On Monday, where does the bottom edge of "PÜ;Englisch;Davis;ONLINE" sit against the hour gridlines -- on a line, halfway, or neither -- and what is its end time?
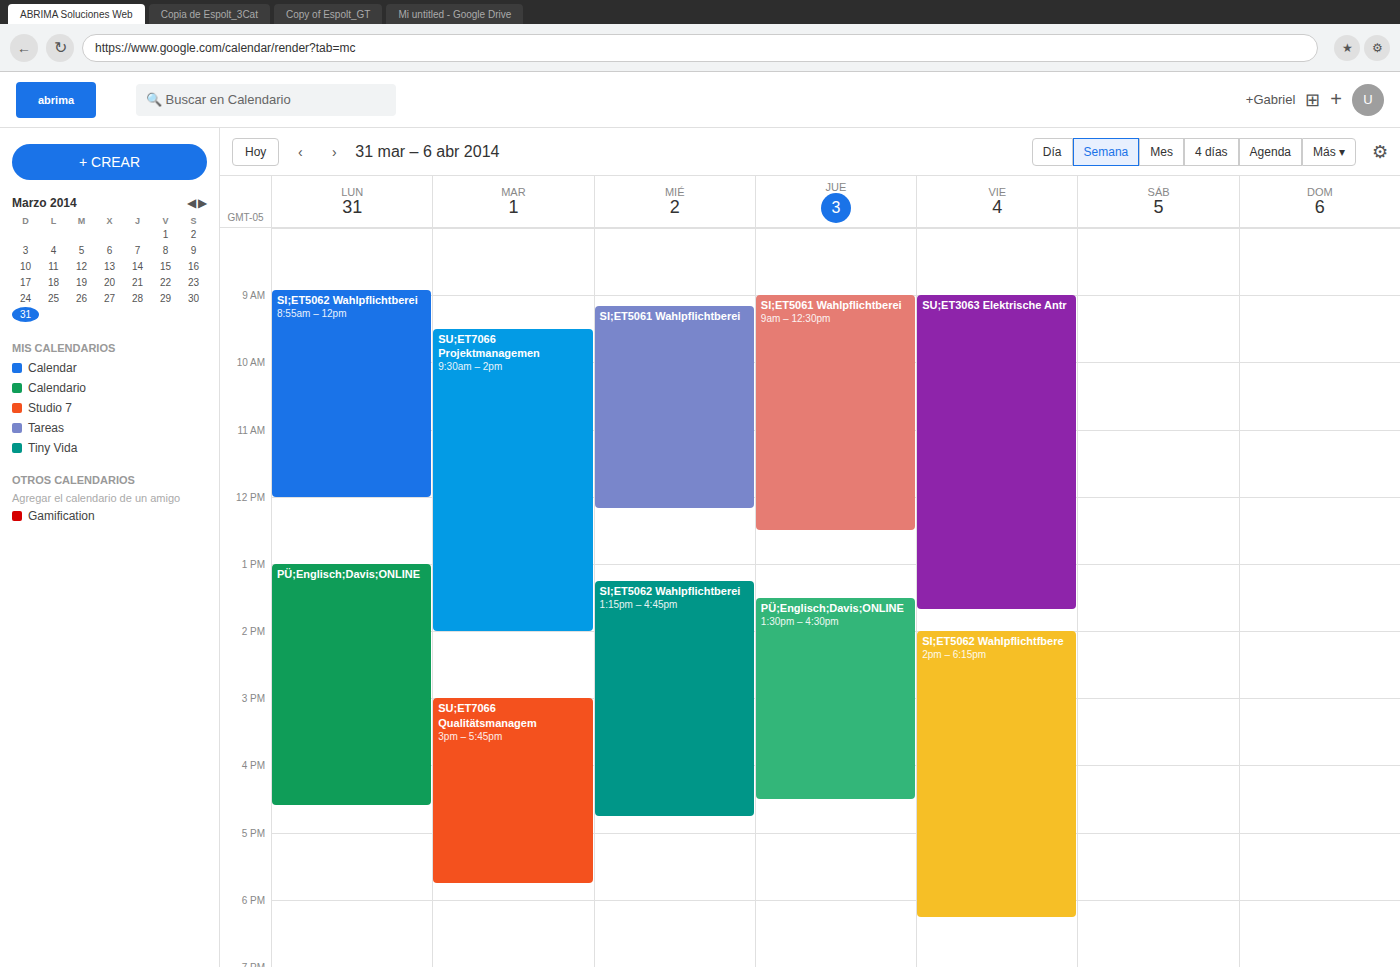
4:35 PM -- neither: 35 minutes below the 4 PM line and 25 minutes above the 5 PM line.